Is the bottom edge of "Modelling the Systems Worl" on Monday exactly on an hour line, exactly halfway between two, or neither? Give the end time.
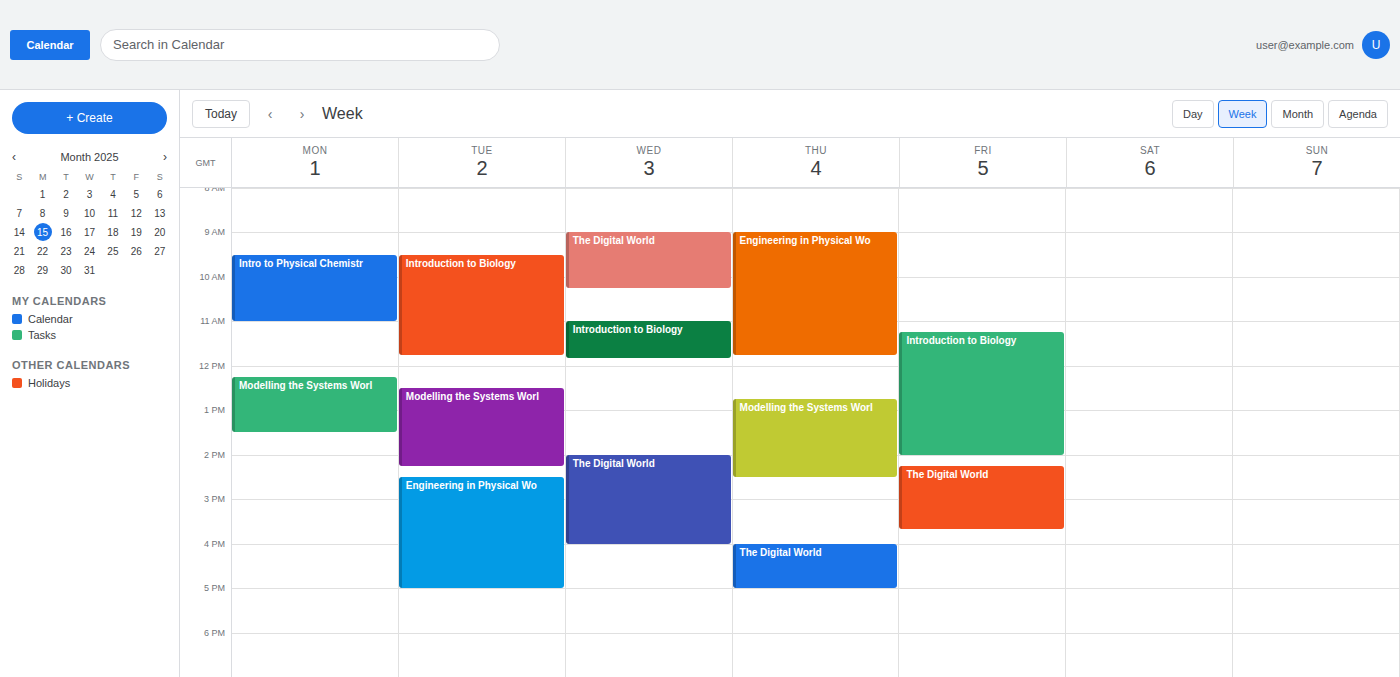
1:30 PM -- halfway between the 1 PM and 2 PM lines.